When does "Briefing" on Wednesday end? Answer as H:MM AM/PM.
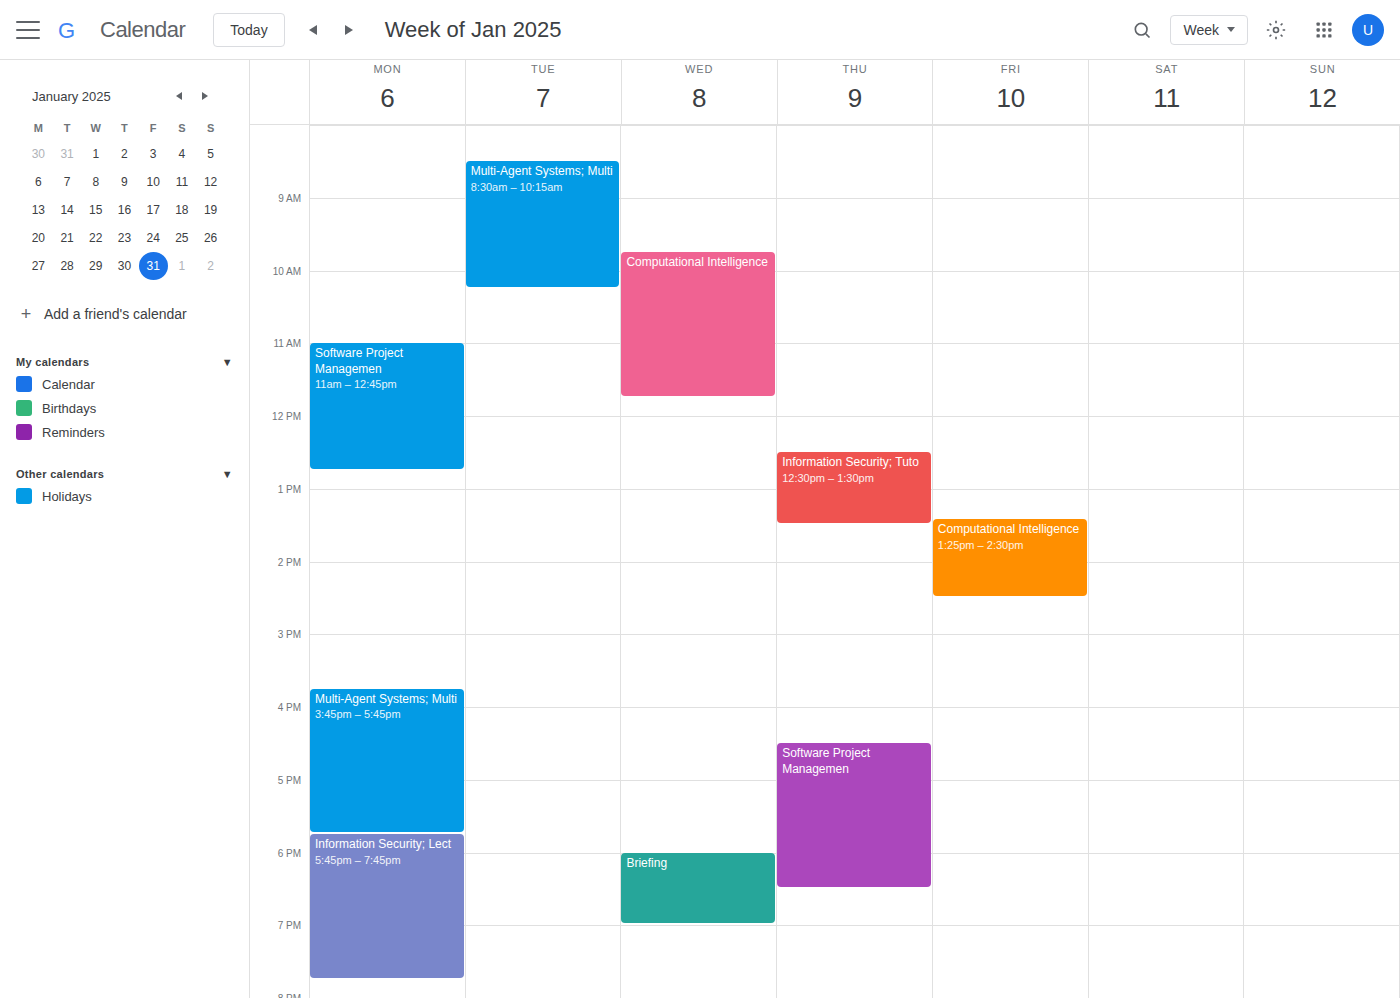
7:00 PM